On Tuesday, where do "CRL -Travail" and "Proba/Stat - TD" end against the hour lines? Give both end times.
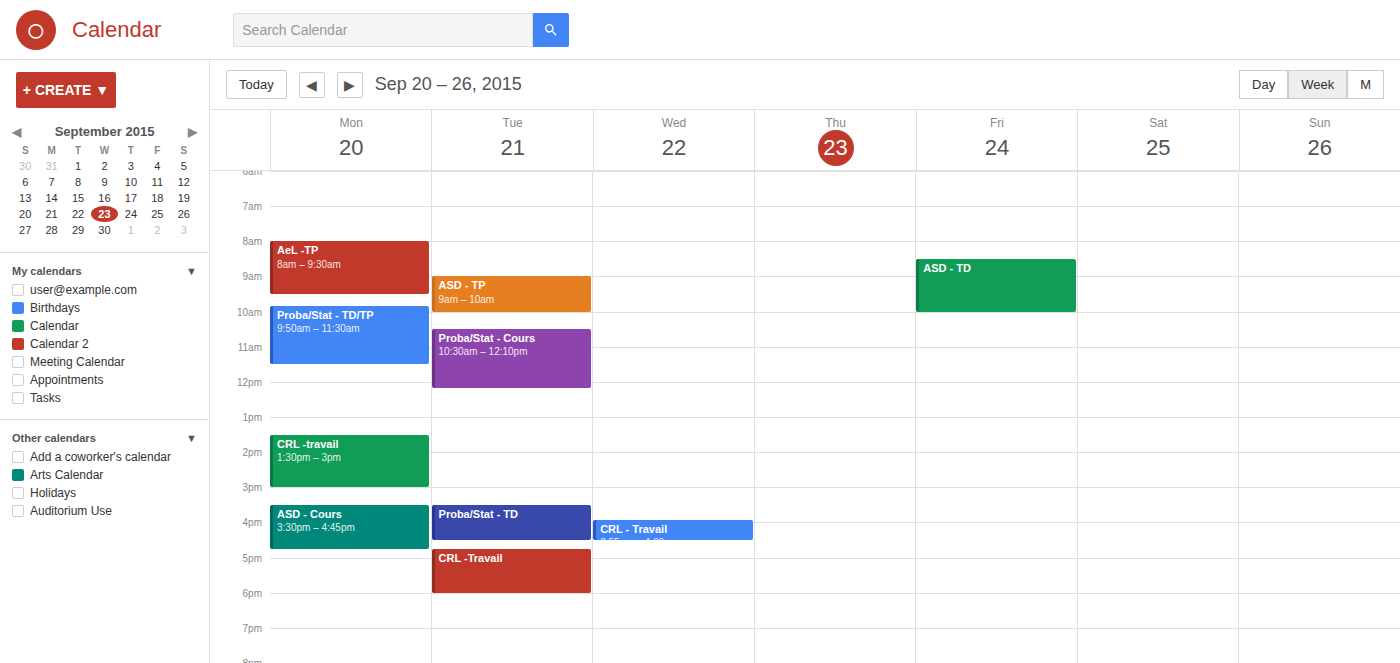
"CRL -Travail": 6:00 PM, exactly on the 6 PM line. "Proba/Stat - TD": 4:30 PM, halfway between the 4 PM and 5 PM lines.